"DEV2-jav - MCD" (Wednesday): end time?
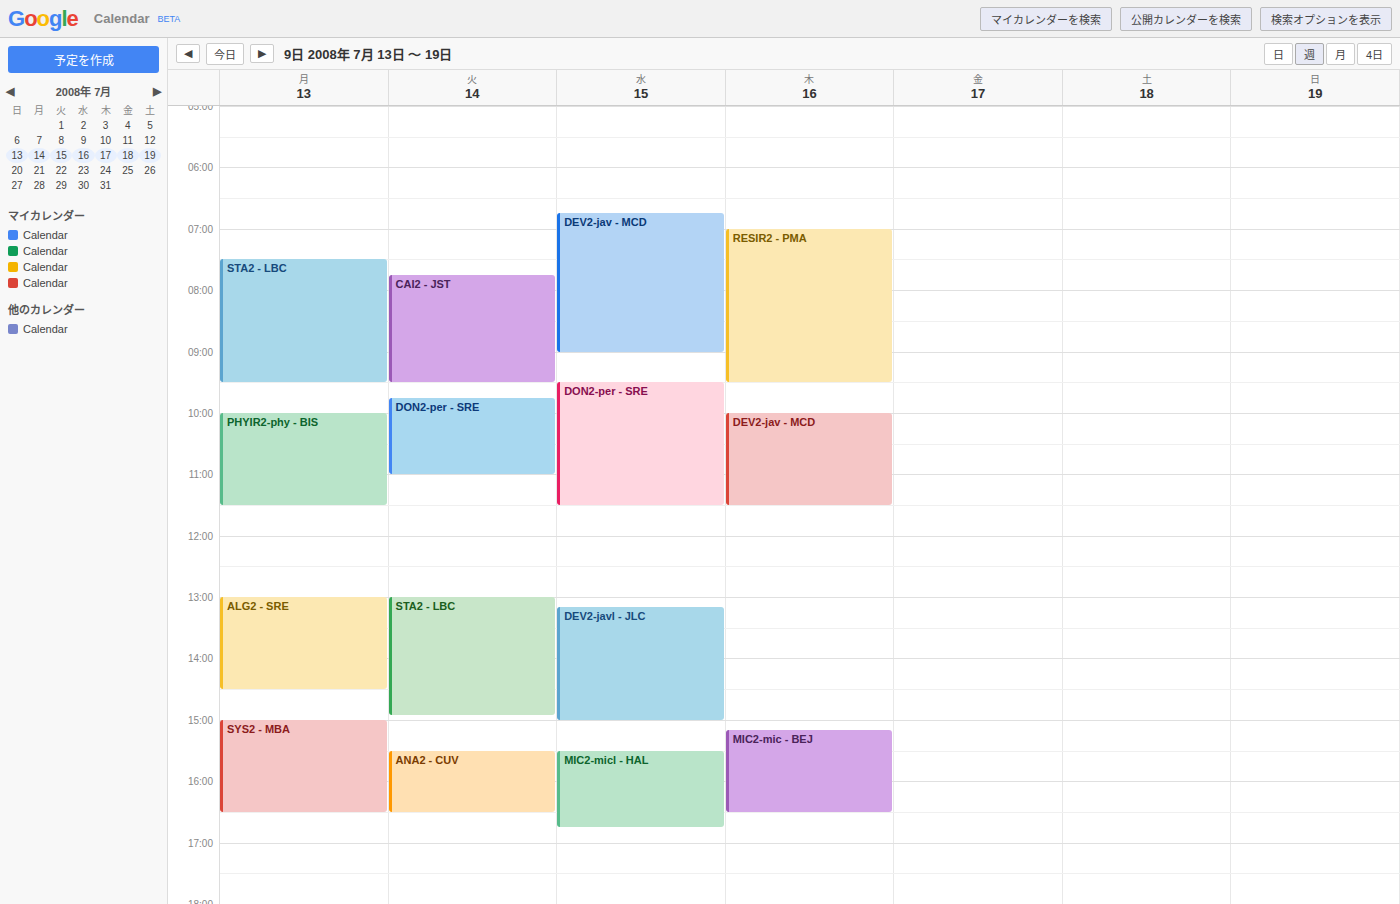
9:00 AM